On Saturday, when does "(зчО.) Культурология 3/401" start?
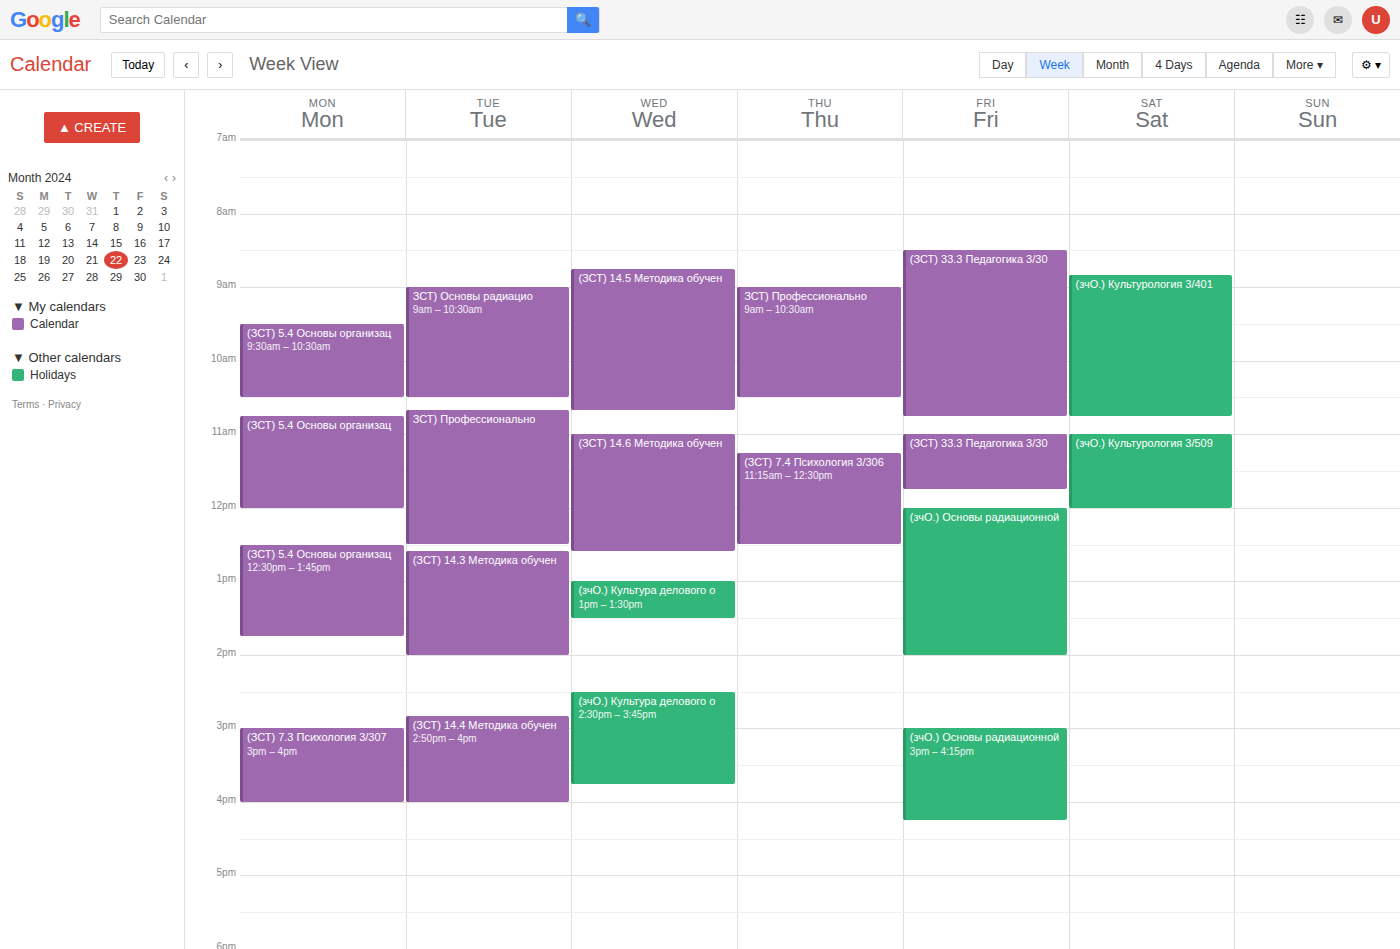
8:50 AM